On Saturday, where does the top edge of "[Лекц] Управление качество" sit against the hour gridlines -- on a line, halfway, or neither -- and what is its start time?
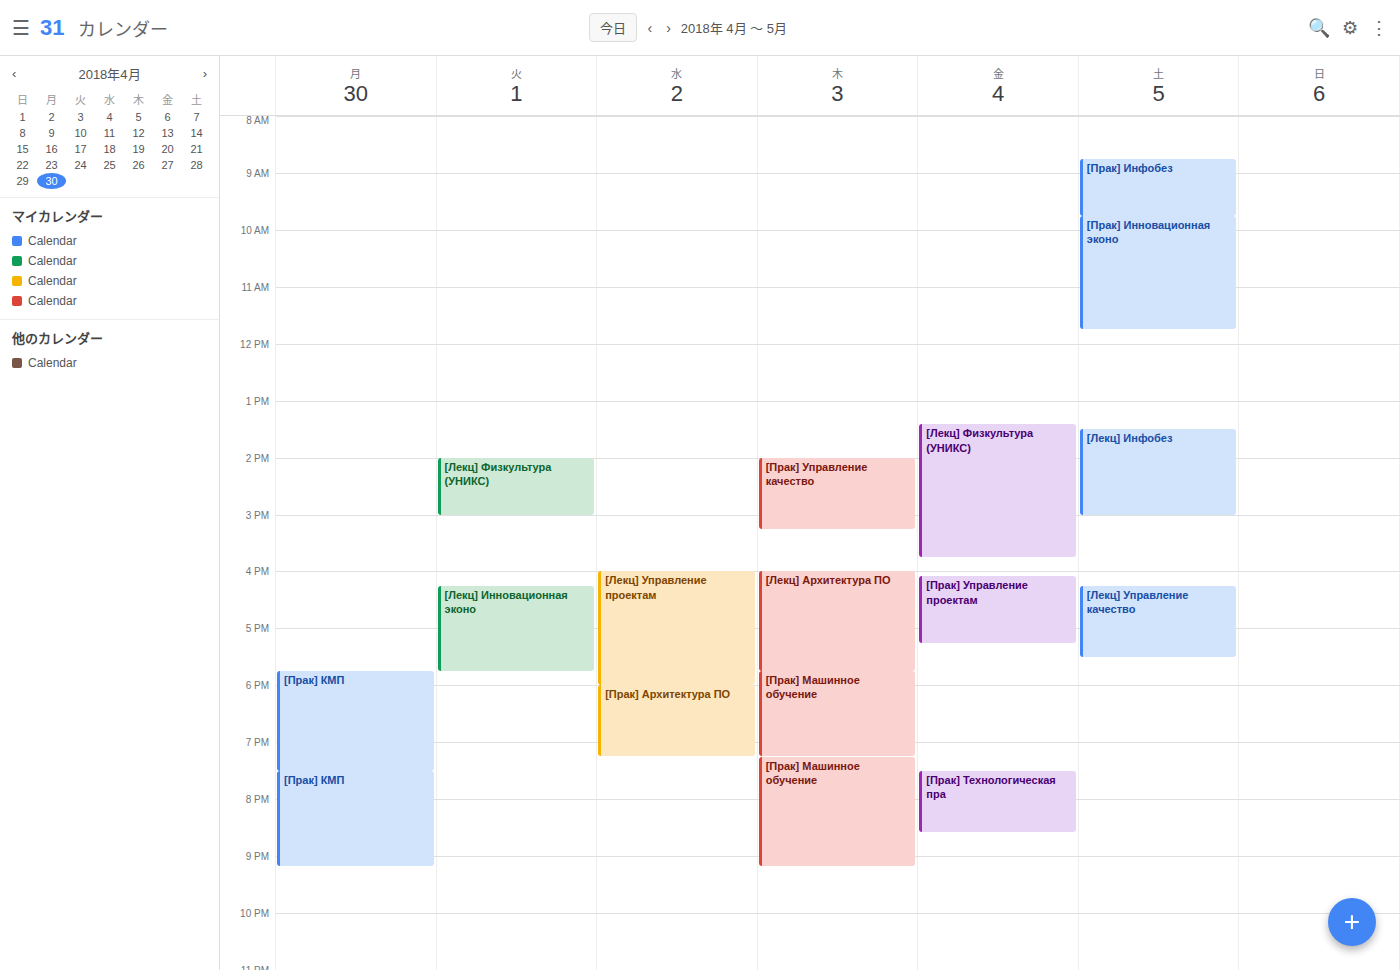
4:15 PM -- neither: a quarter of the way from the 4 PM line to the 5 PM line.